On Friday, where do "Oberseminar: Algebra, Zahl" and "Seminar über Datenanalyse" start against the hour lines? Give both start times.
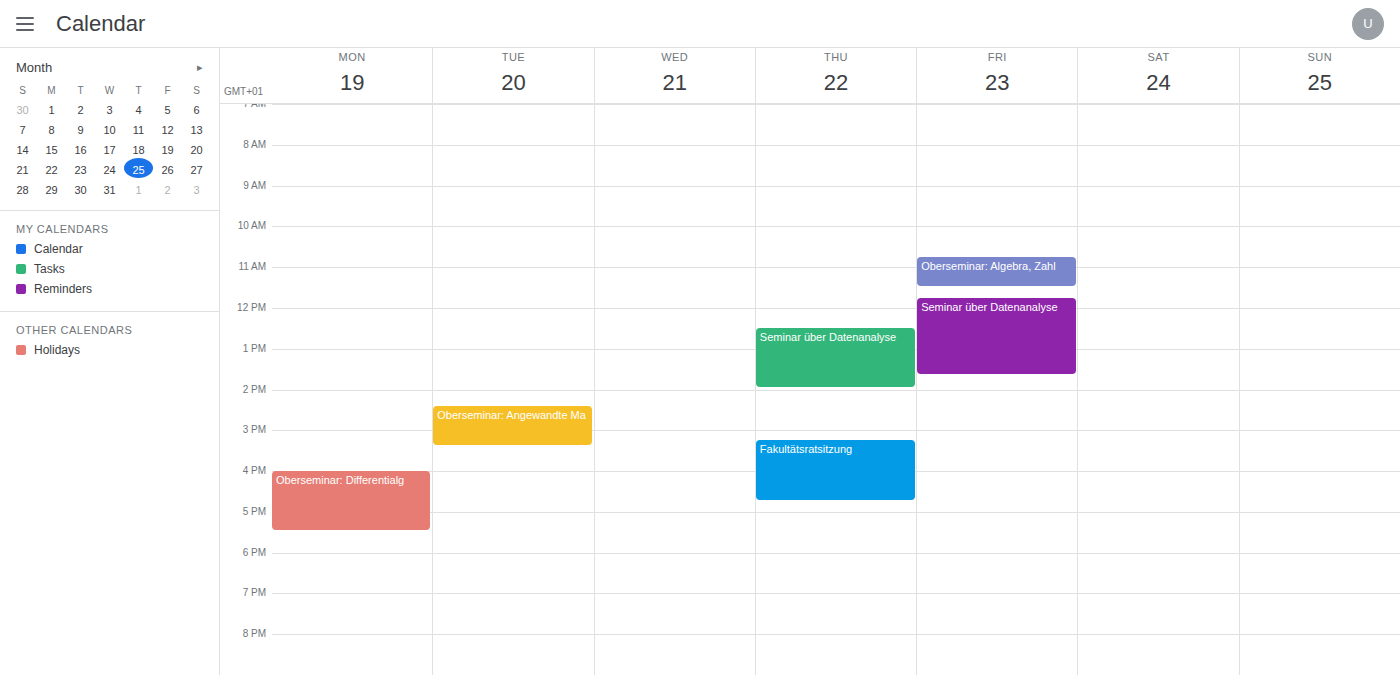
"Oberseminar: Algebra, Zahl": 10:45 AM, neither: three quarters of the way from the 10 AM line to the 11 AM line. "Seminar über Datenanalyse": 11:45 AM, neither: three quarters of the way from the 11 AM line to the 12 PM line.